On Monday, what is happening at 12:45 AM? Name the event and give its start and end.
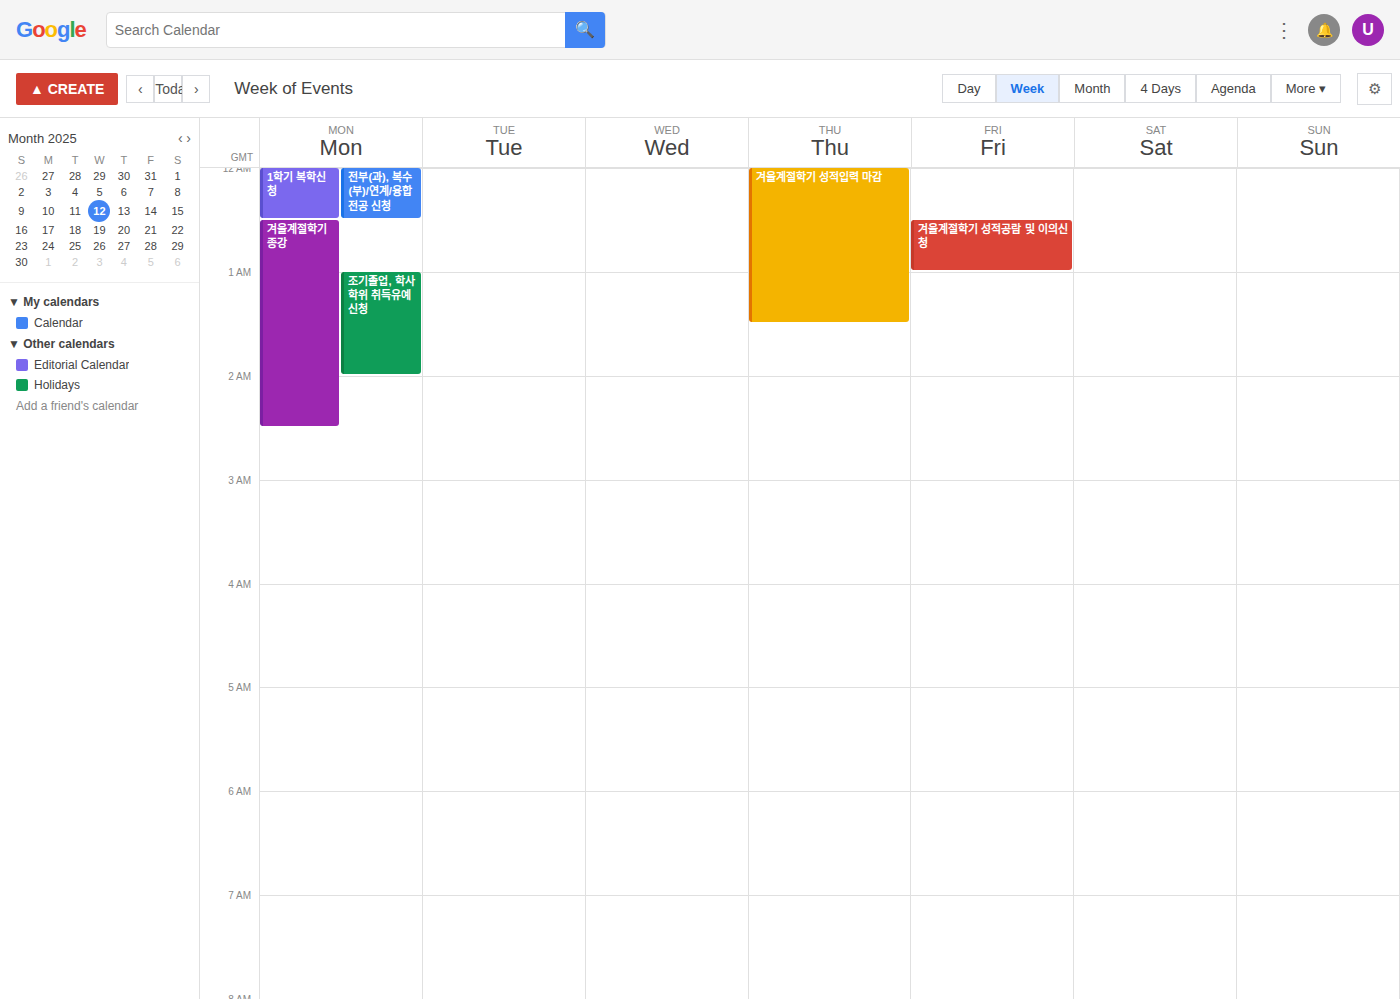
"겨울계절학기 종강", 12:30 AM to 2:30 AM